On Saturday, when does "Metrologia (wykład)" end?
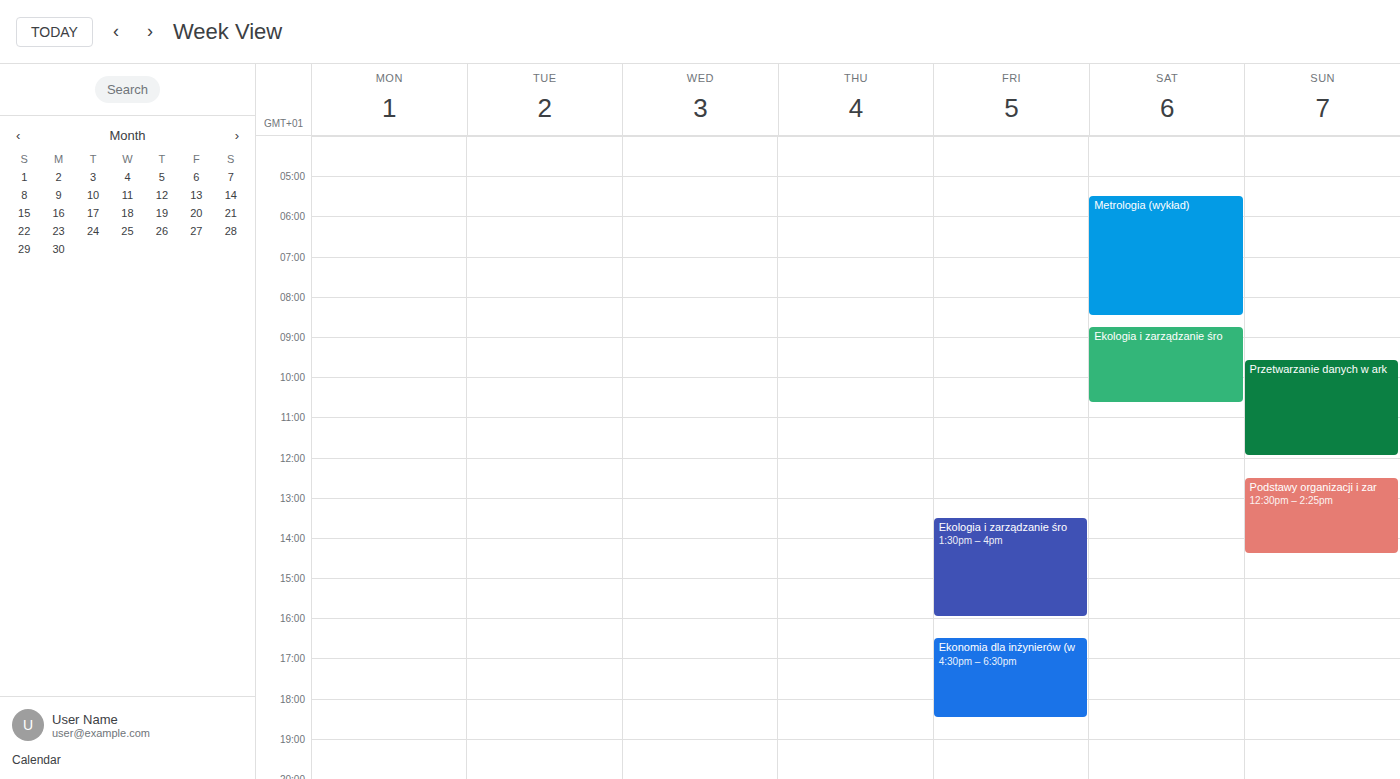
8:30 AM